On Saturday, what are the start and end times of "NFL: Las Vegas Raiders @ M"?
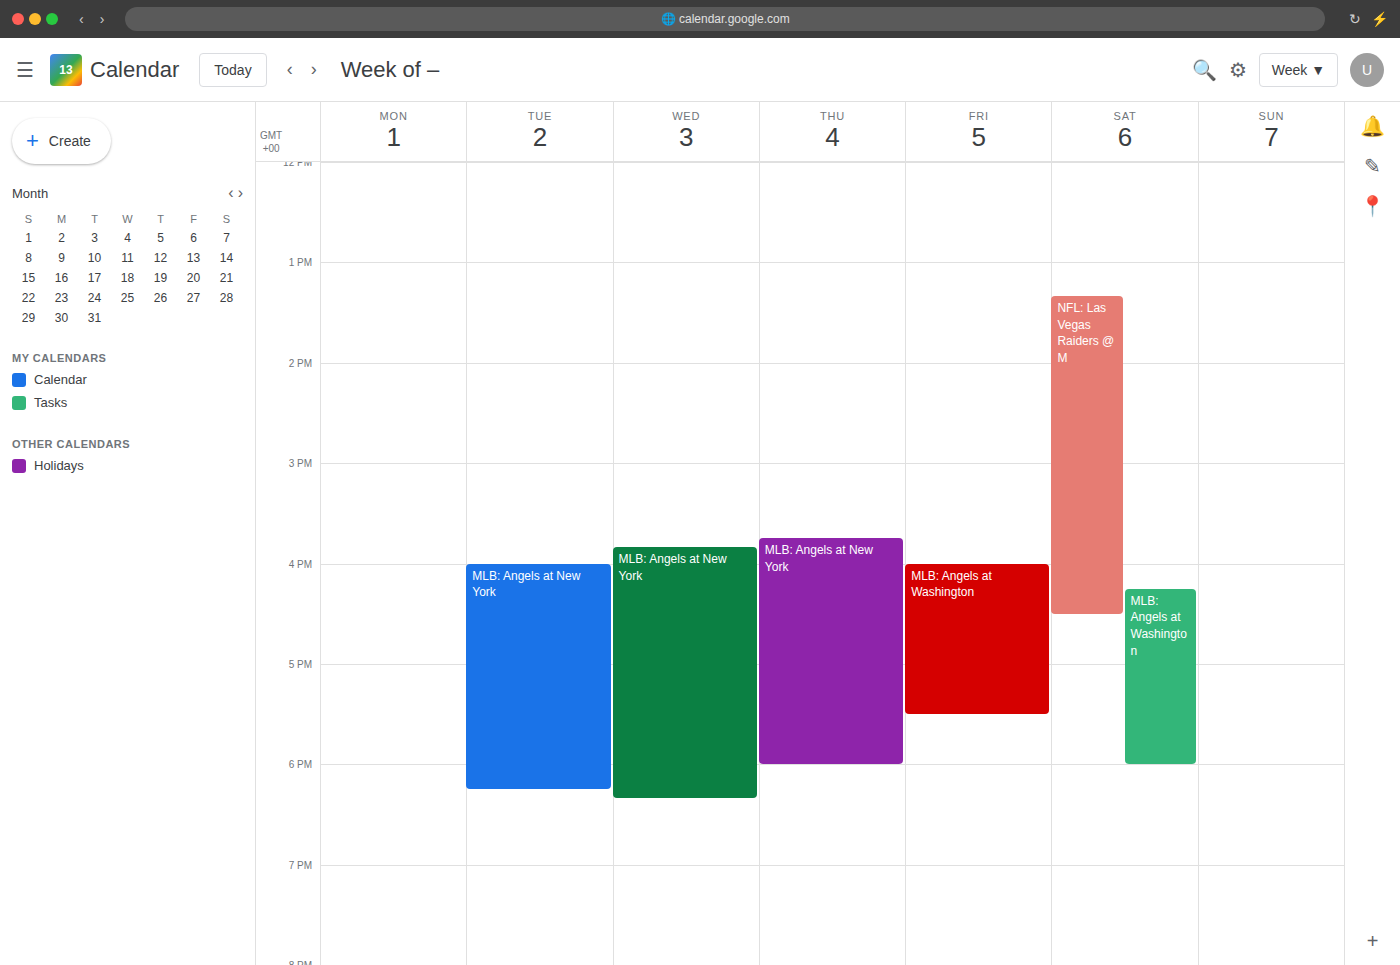
1:20 PM to 4:30 PM